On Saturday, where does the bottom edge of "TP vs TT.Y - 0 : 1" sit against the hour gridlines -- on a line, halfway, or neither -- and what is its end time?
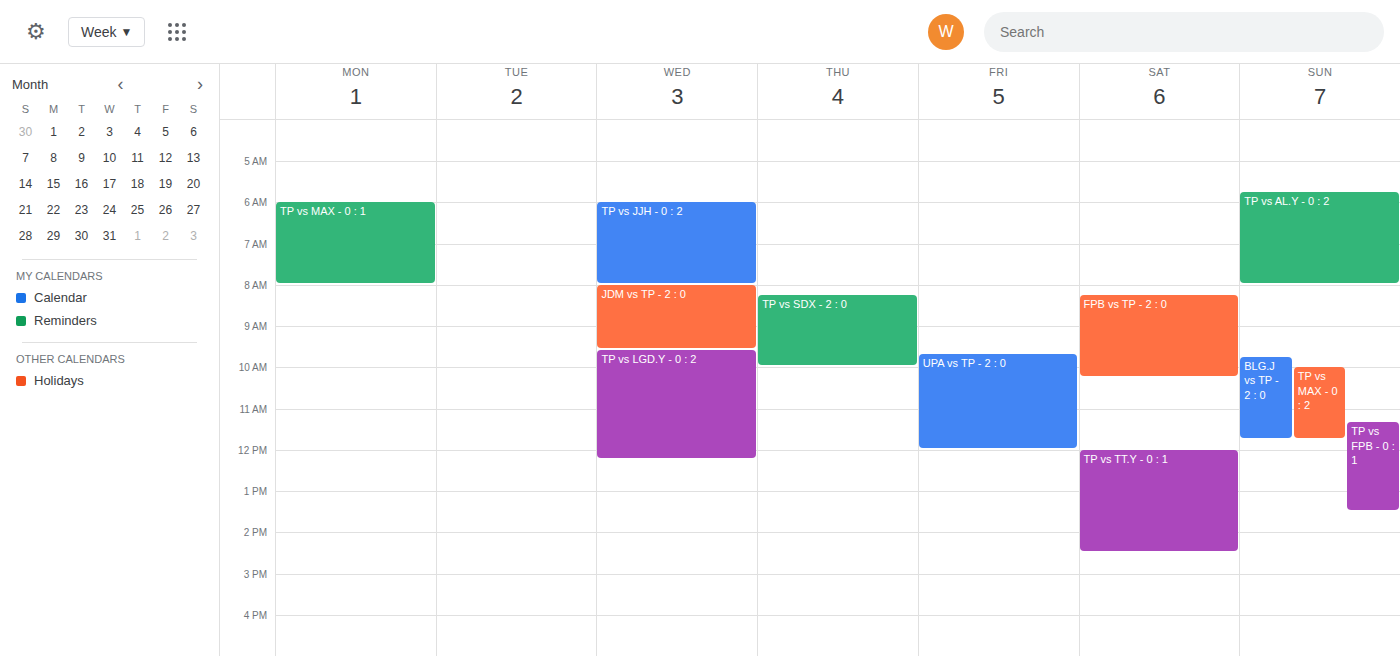
2:30 PM -- halfway between the 2 PM and 3 PM lines.